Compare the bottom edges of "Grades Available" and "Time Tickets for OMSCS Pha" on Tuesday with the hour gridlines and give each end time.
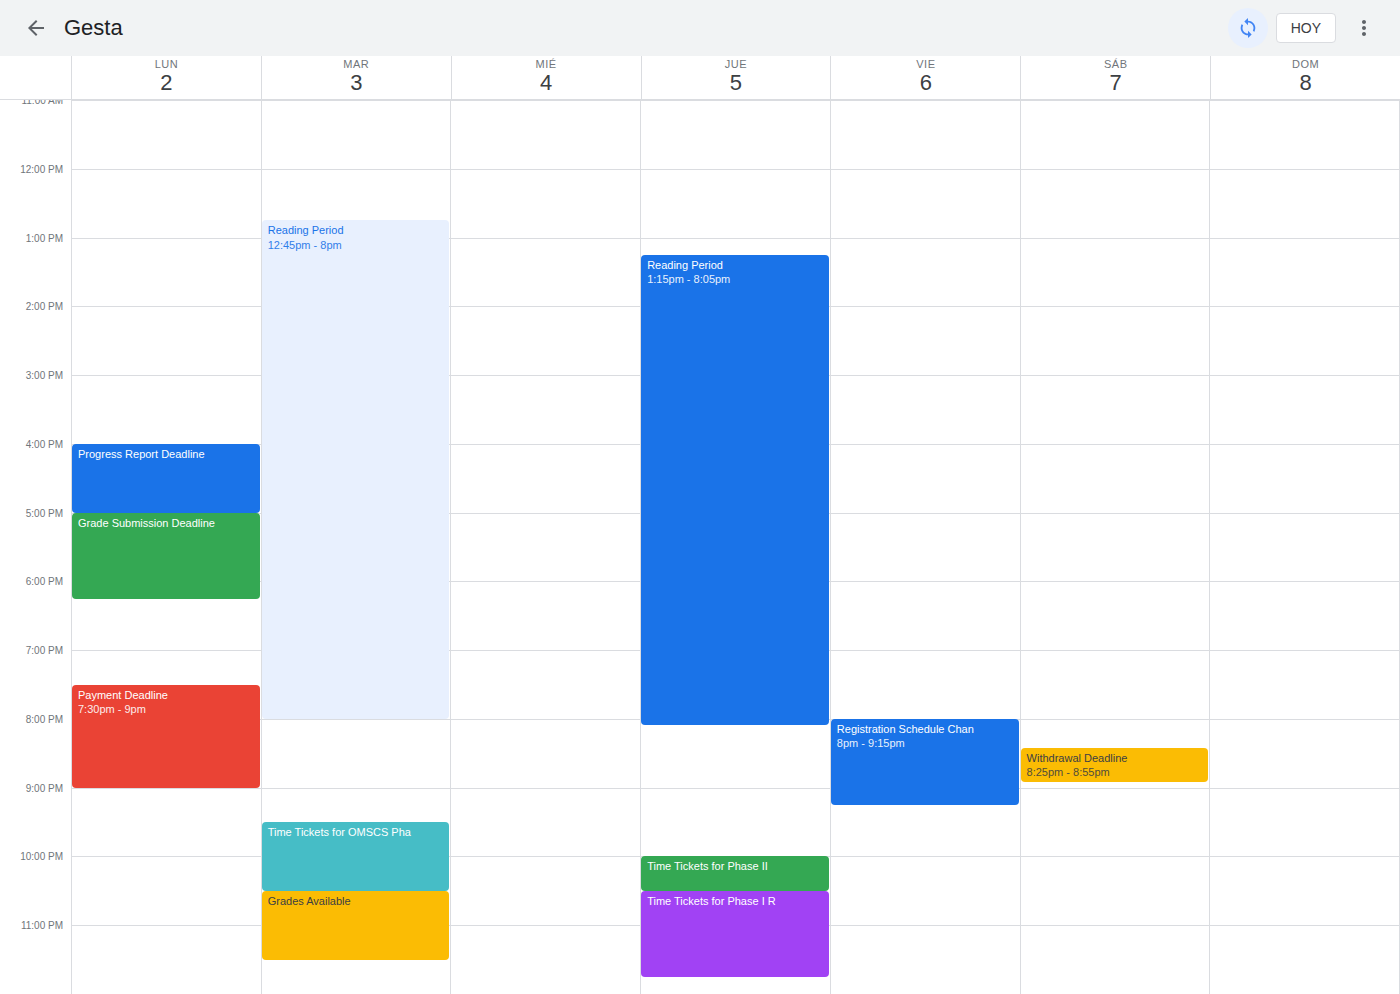
"Grades Available": 11:30 PM, halfway between the 11 PM and 12 AM lines. "Time Tickets for OMSCS Pha": 10:30 PM, halfway between the 10 PM and 11 PM lines.